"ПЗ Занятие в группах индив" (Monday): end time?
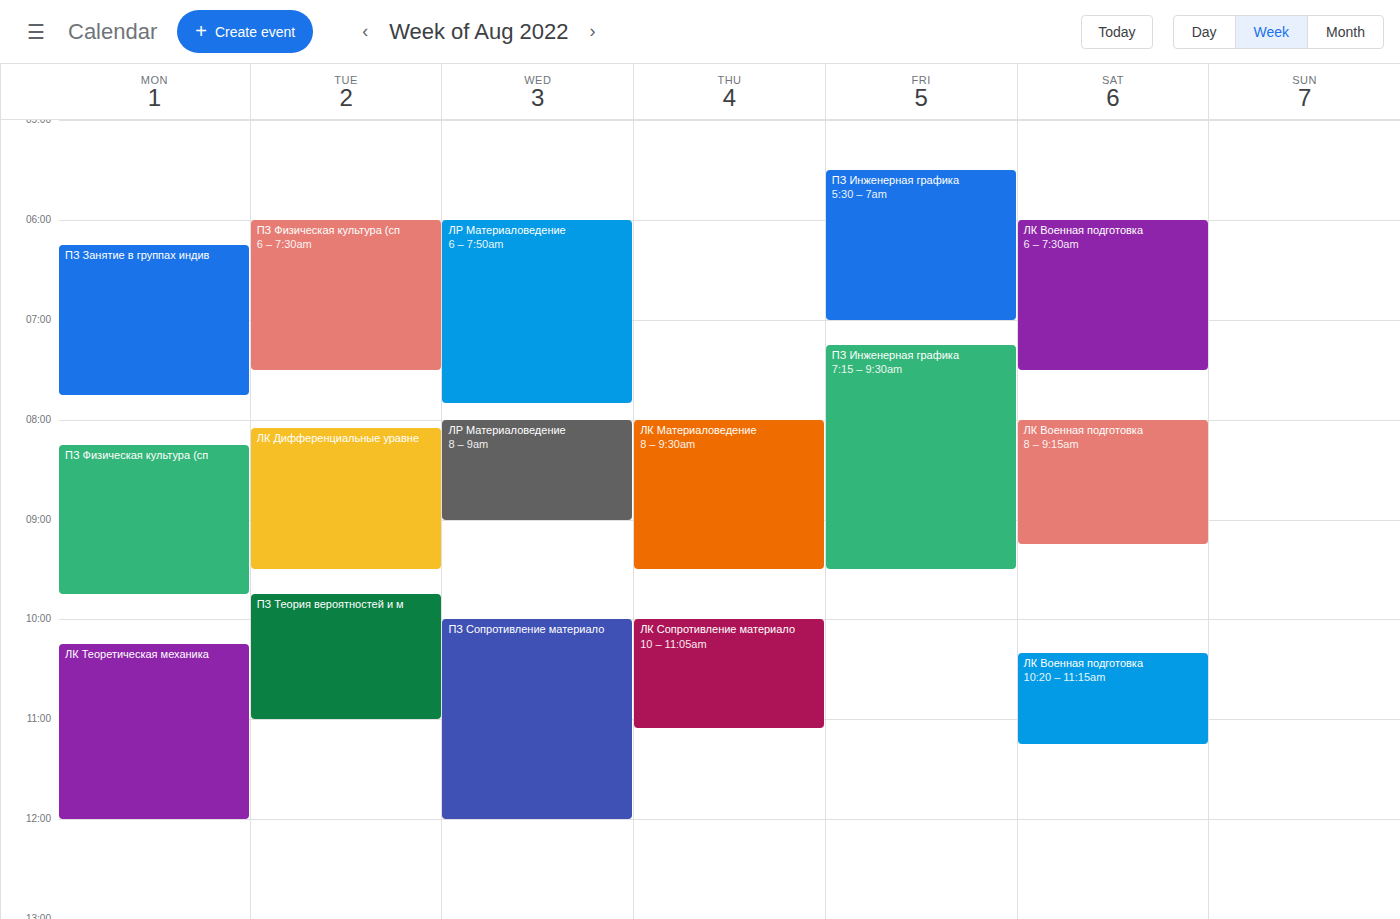
07:45